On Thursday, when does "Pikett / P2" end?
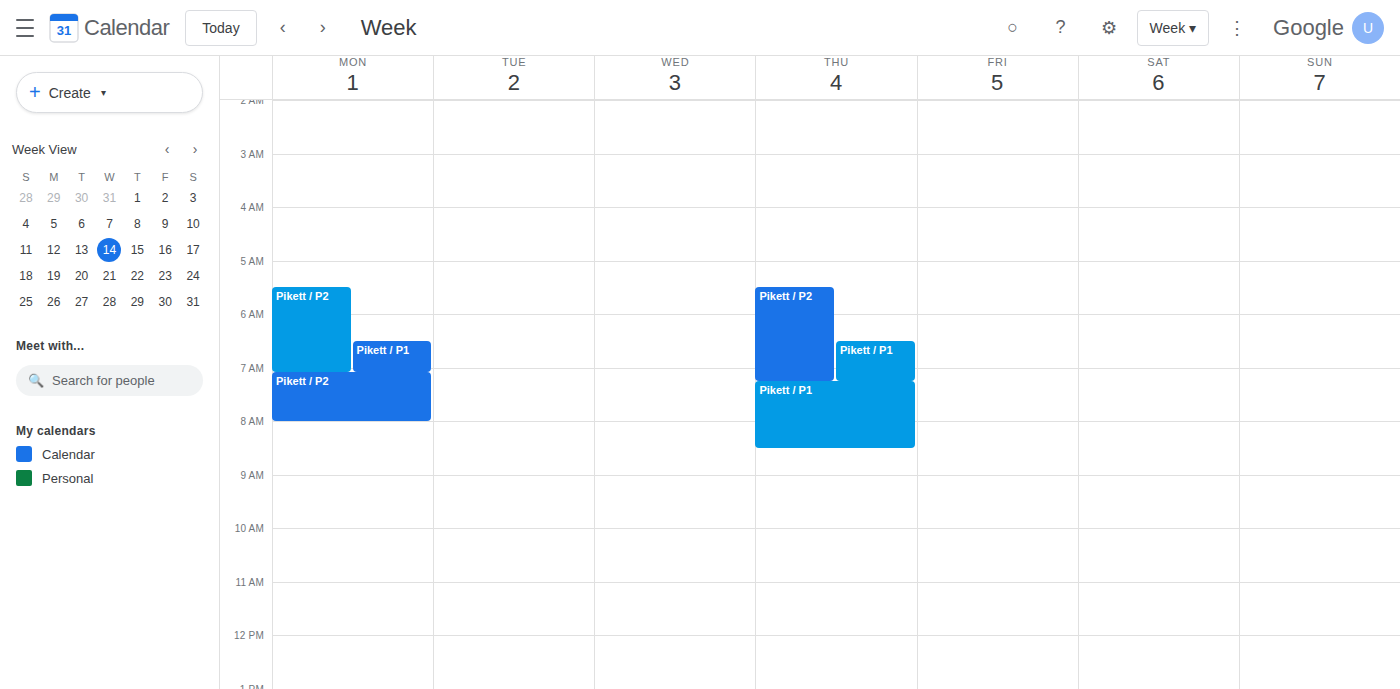
7:15 AM